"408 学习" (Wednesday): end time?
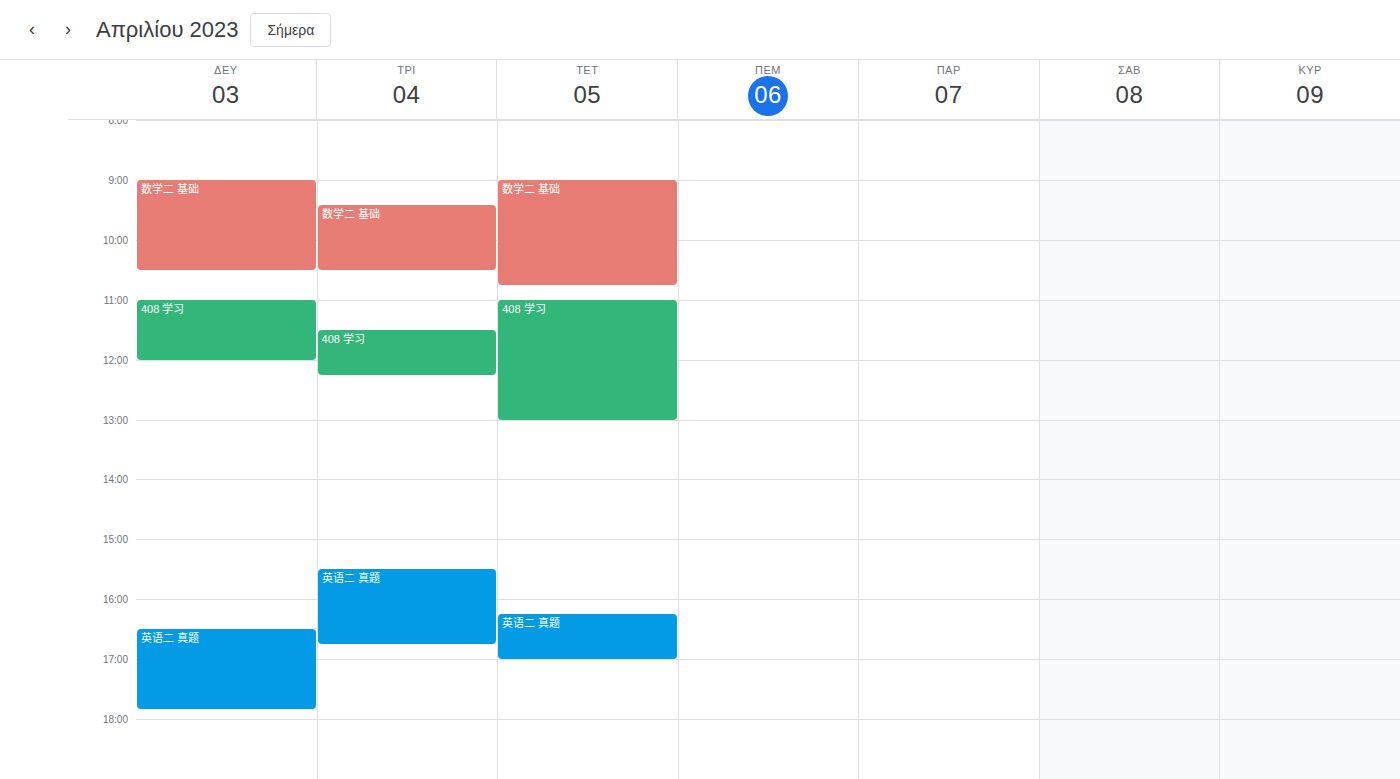
13:00